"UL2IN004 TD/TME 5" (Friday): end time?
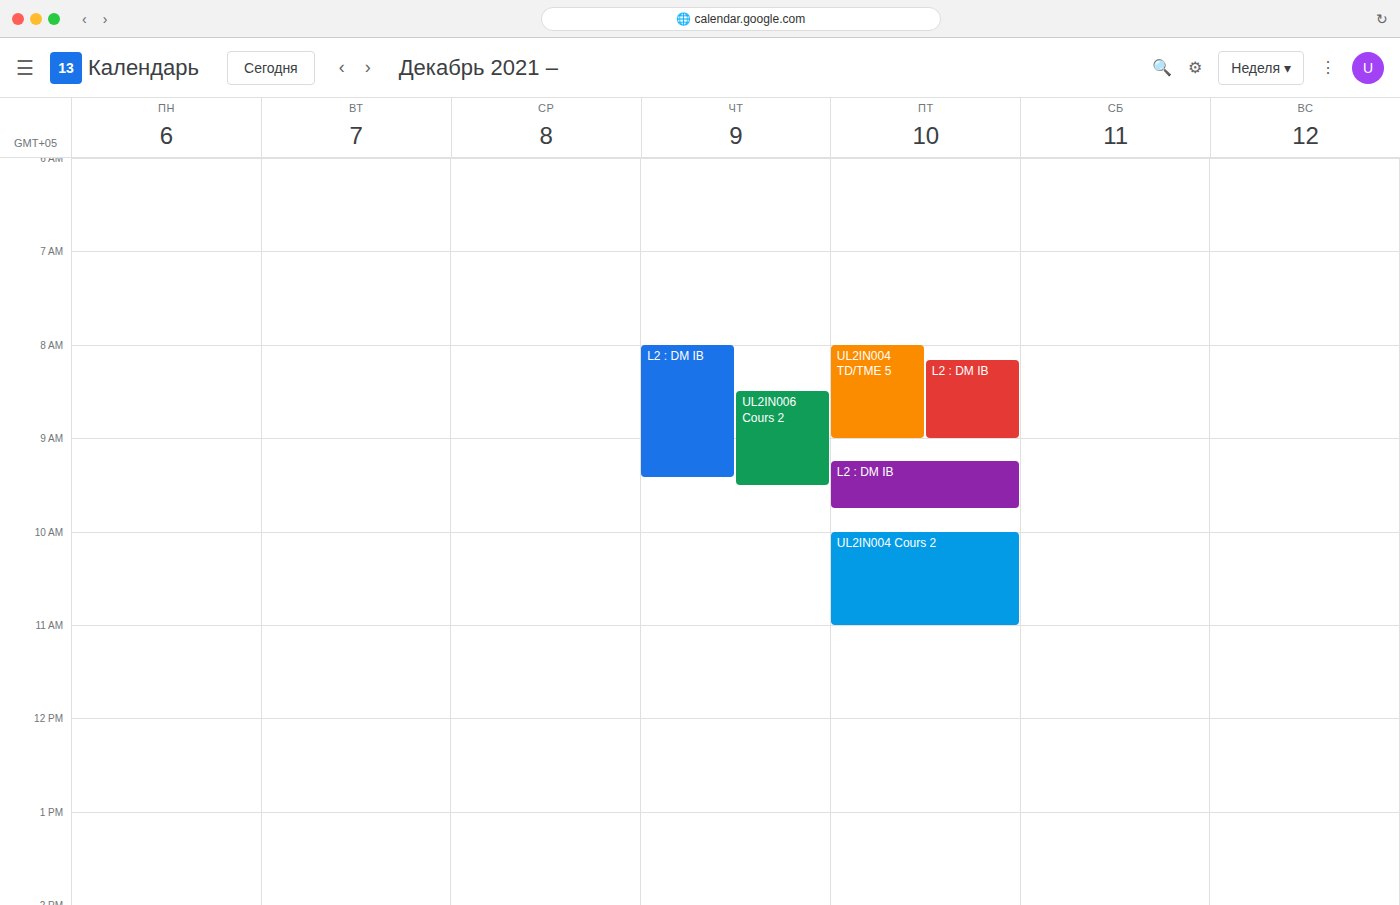
09:00